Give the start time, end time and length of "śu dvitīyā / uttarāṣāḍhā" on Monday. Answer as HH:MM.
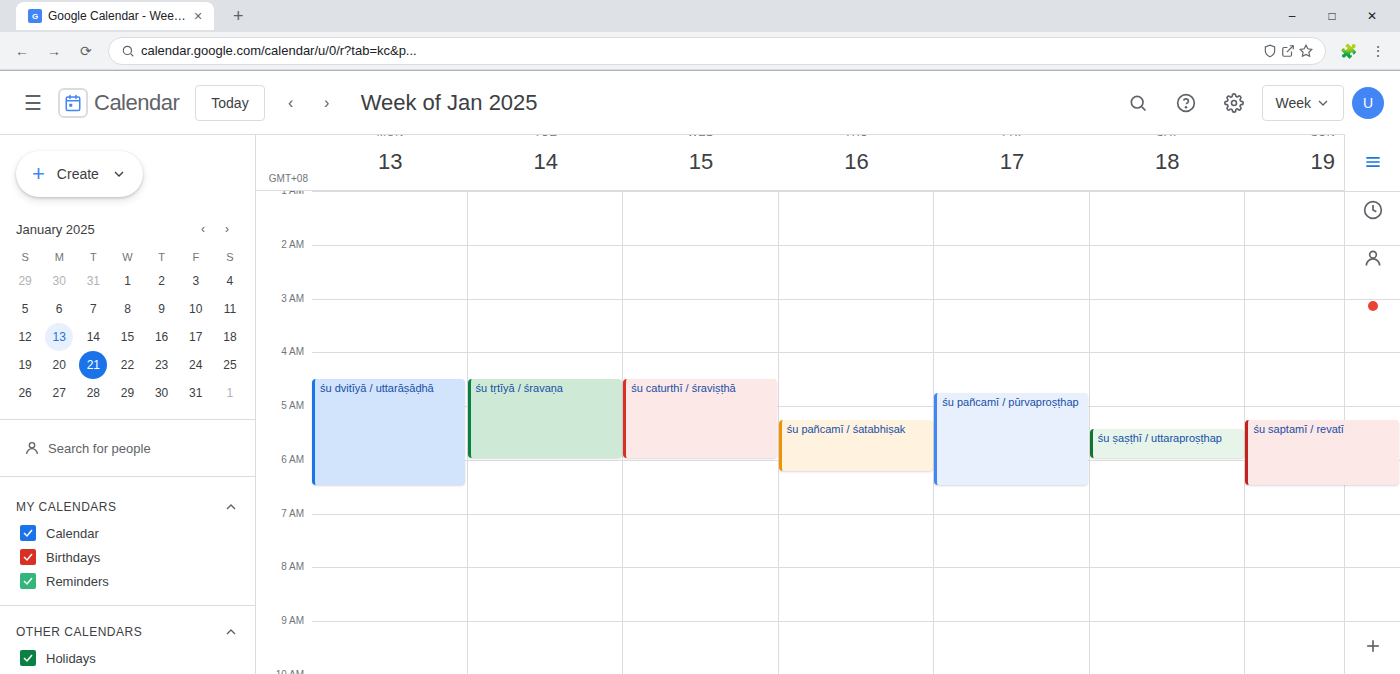
04:30 to 06:30, 2 hours